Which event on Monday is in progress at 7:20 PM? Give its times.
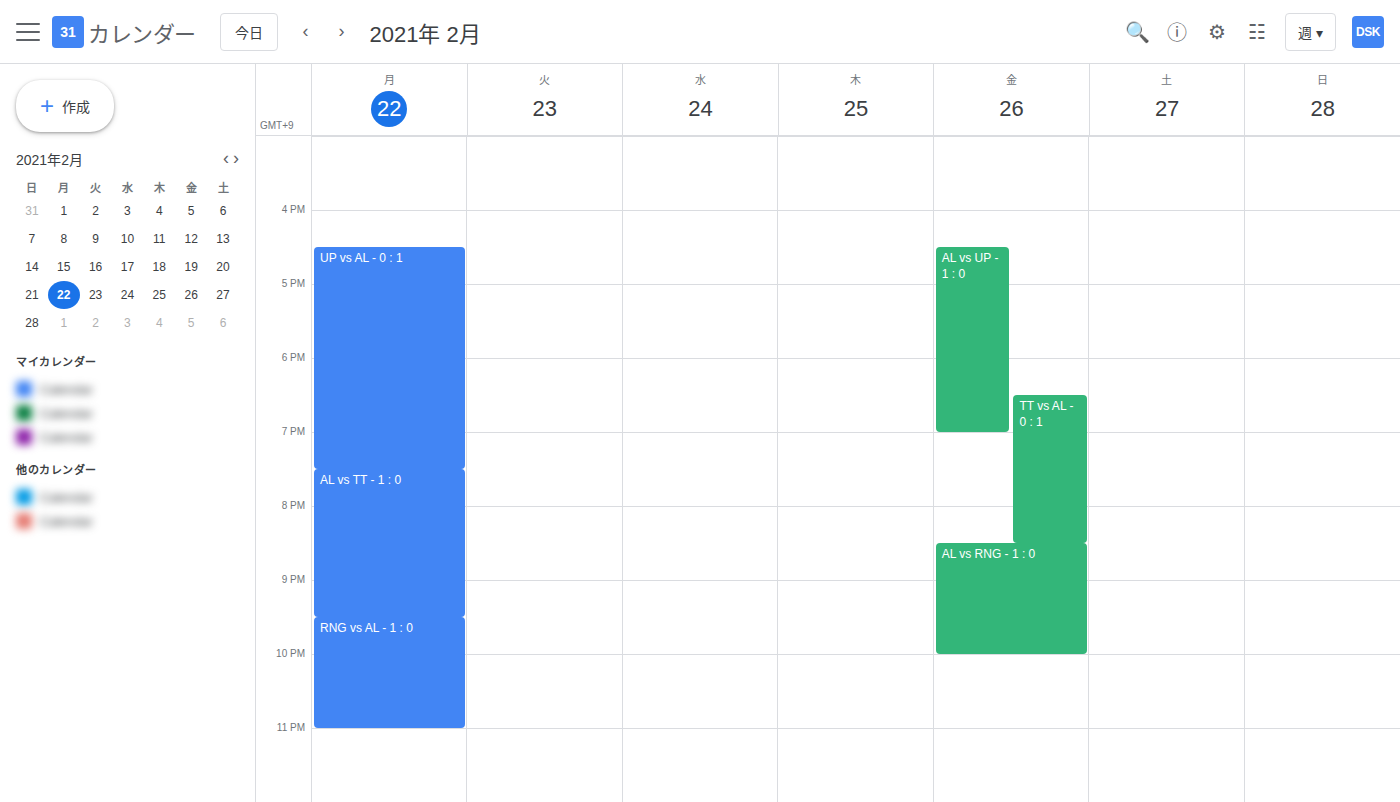
"UP vs AL - 0 : 1", 4:30 PM to 7:30 PM